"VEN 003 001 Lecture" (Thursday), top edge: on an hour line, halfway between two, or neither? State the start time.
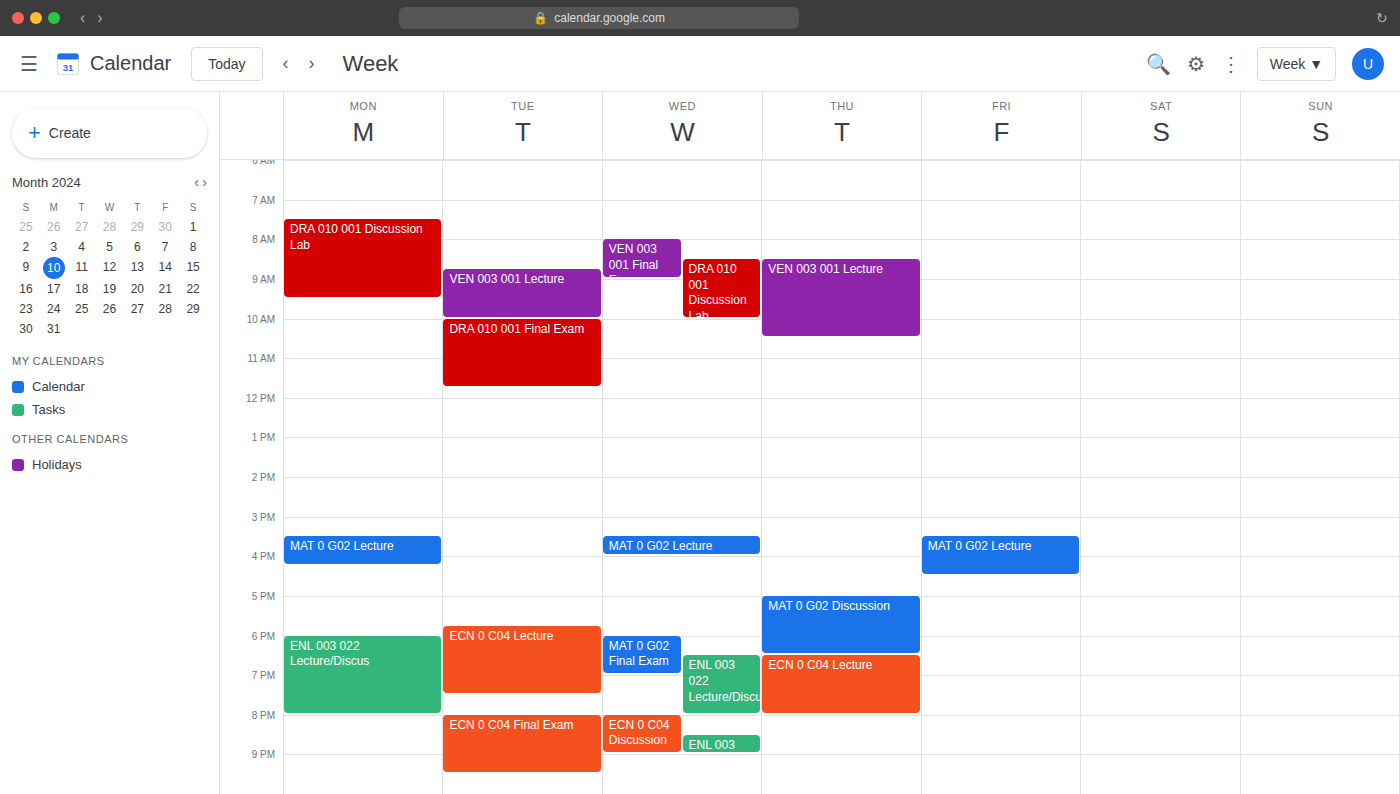
8:30 AM -- halfway between the 8 AM and 9 AM lines.